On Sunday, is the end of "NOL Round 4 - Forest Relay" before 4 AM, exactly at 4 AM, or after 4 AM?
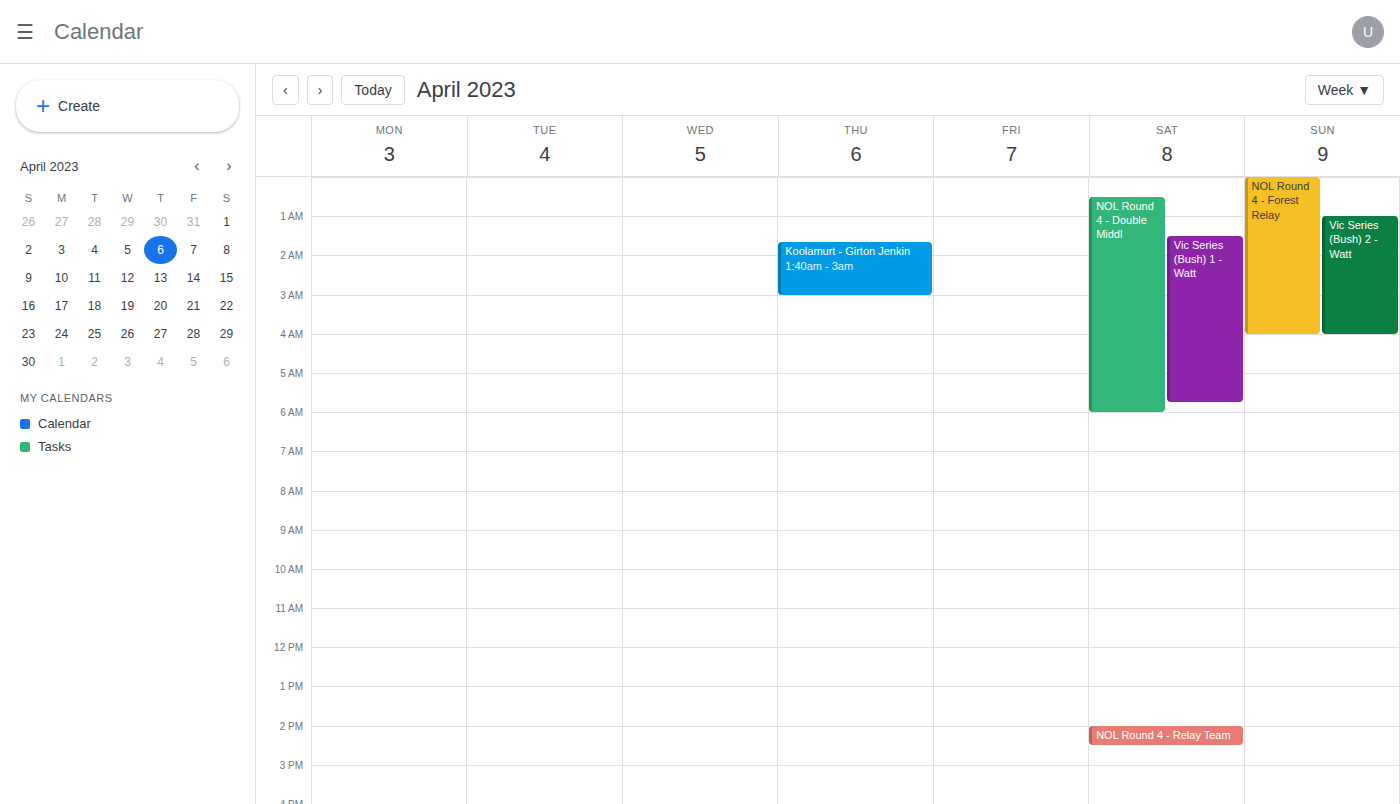
4:00 AM -- exactly at 4 AM, on the 4 AM line.